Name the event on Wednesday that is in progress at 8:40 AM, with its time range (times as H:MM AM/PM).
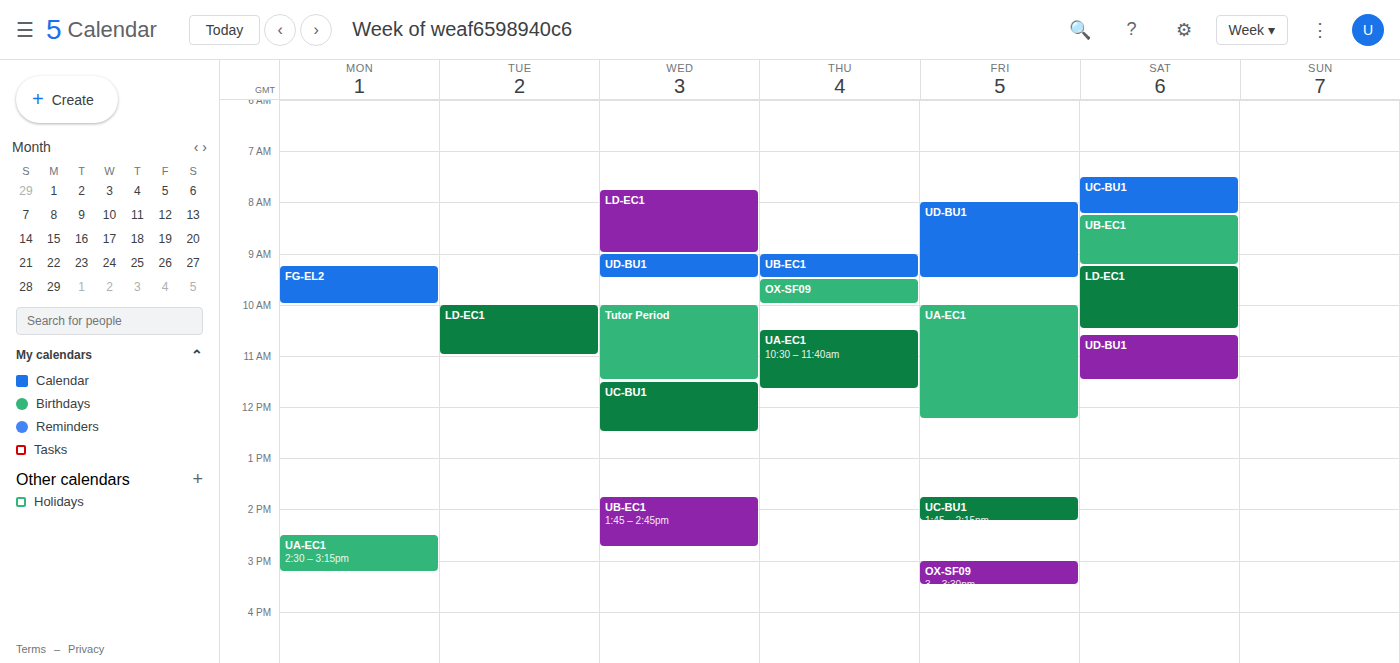
"LD-EC1", 7:45 AM to 9:00 AM